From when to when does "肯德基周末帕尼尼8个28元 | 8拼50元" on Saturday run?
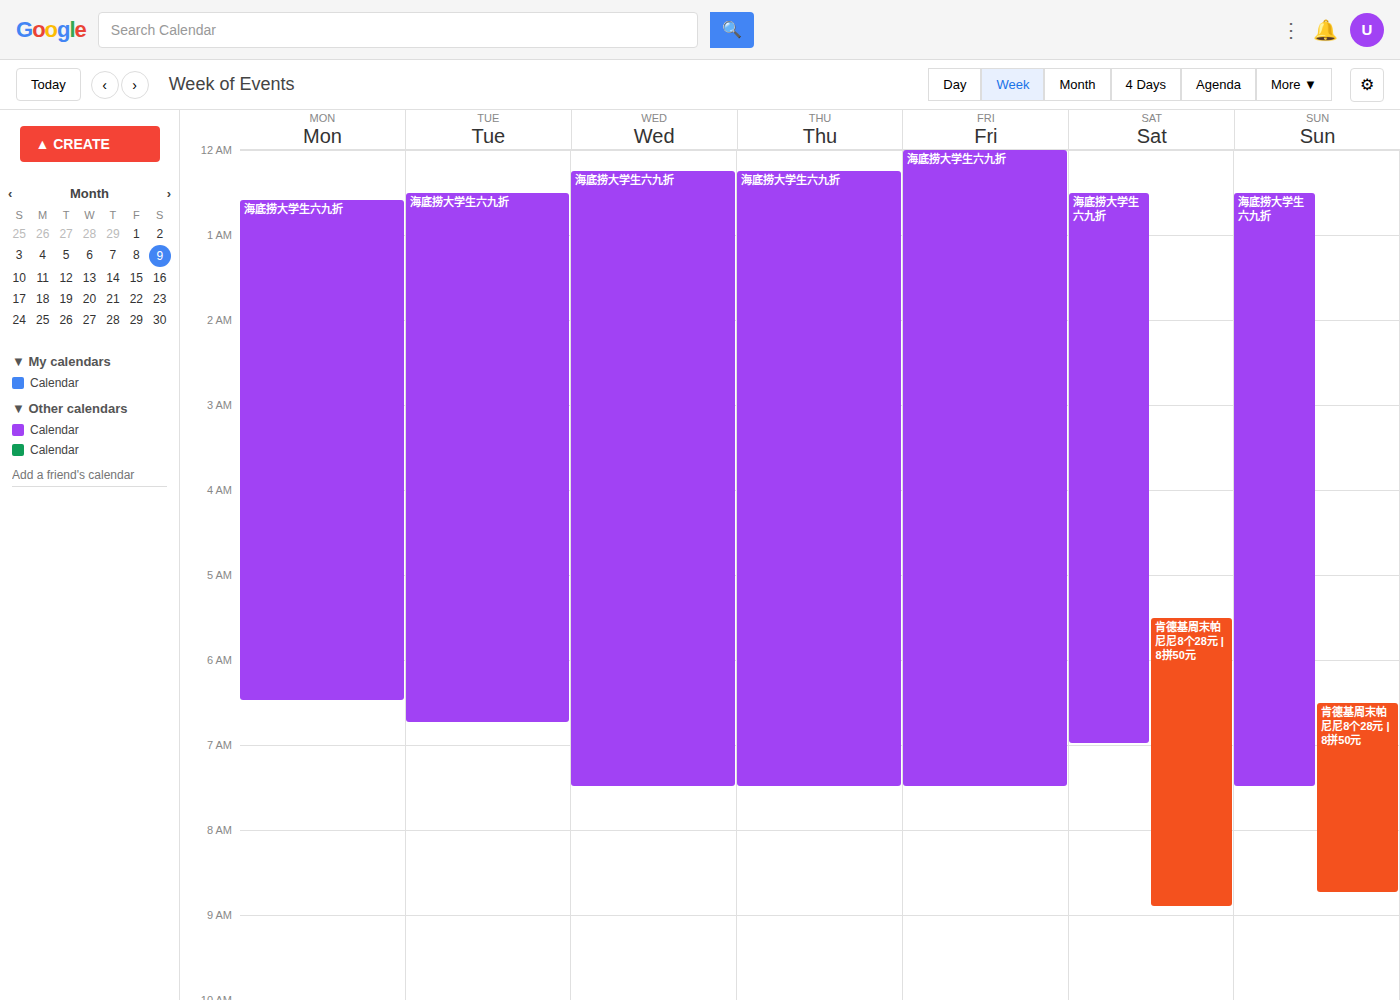
5:30 AM to 8:55 AM